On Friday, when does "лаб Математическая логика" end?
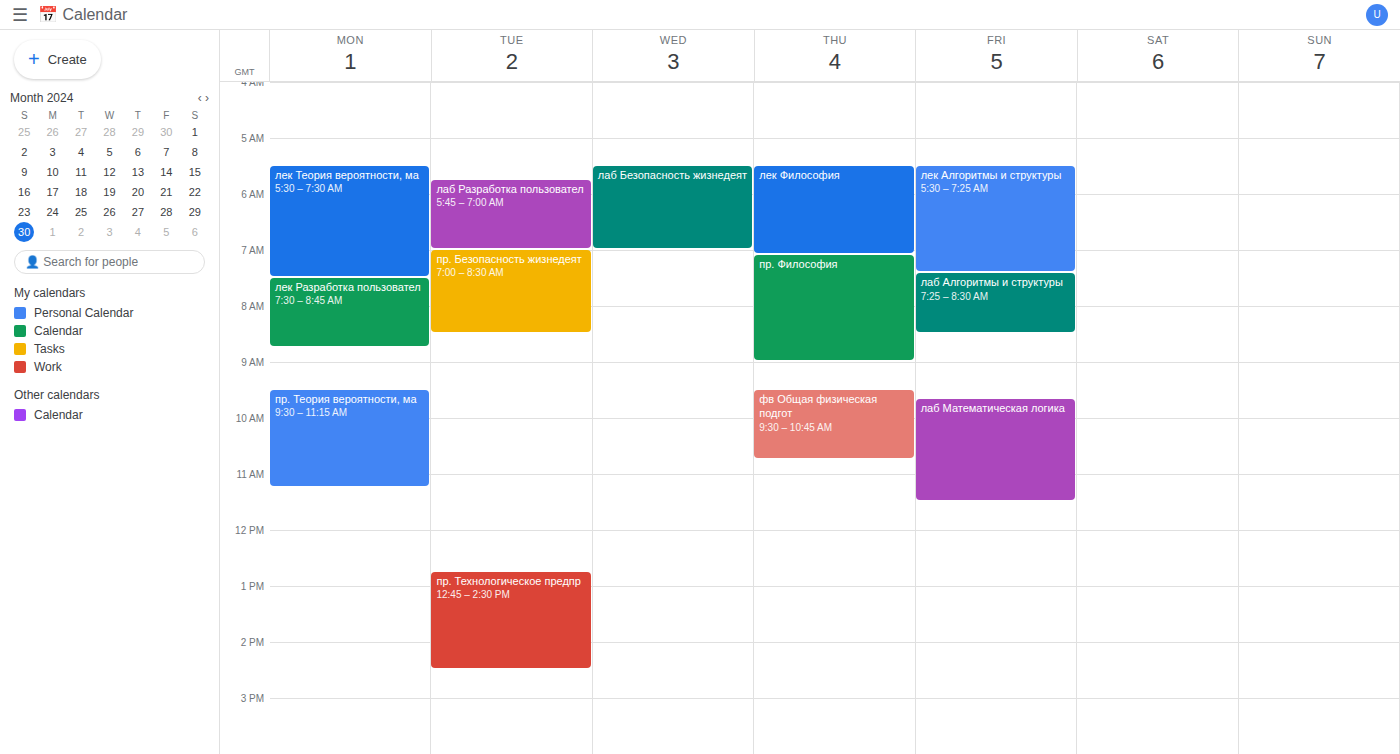
11:30 AM